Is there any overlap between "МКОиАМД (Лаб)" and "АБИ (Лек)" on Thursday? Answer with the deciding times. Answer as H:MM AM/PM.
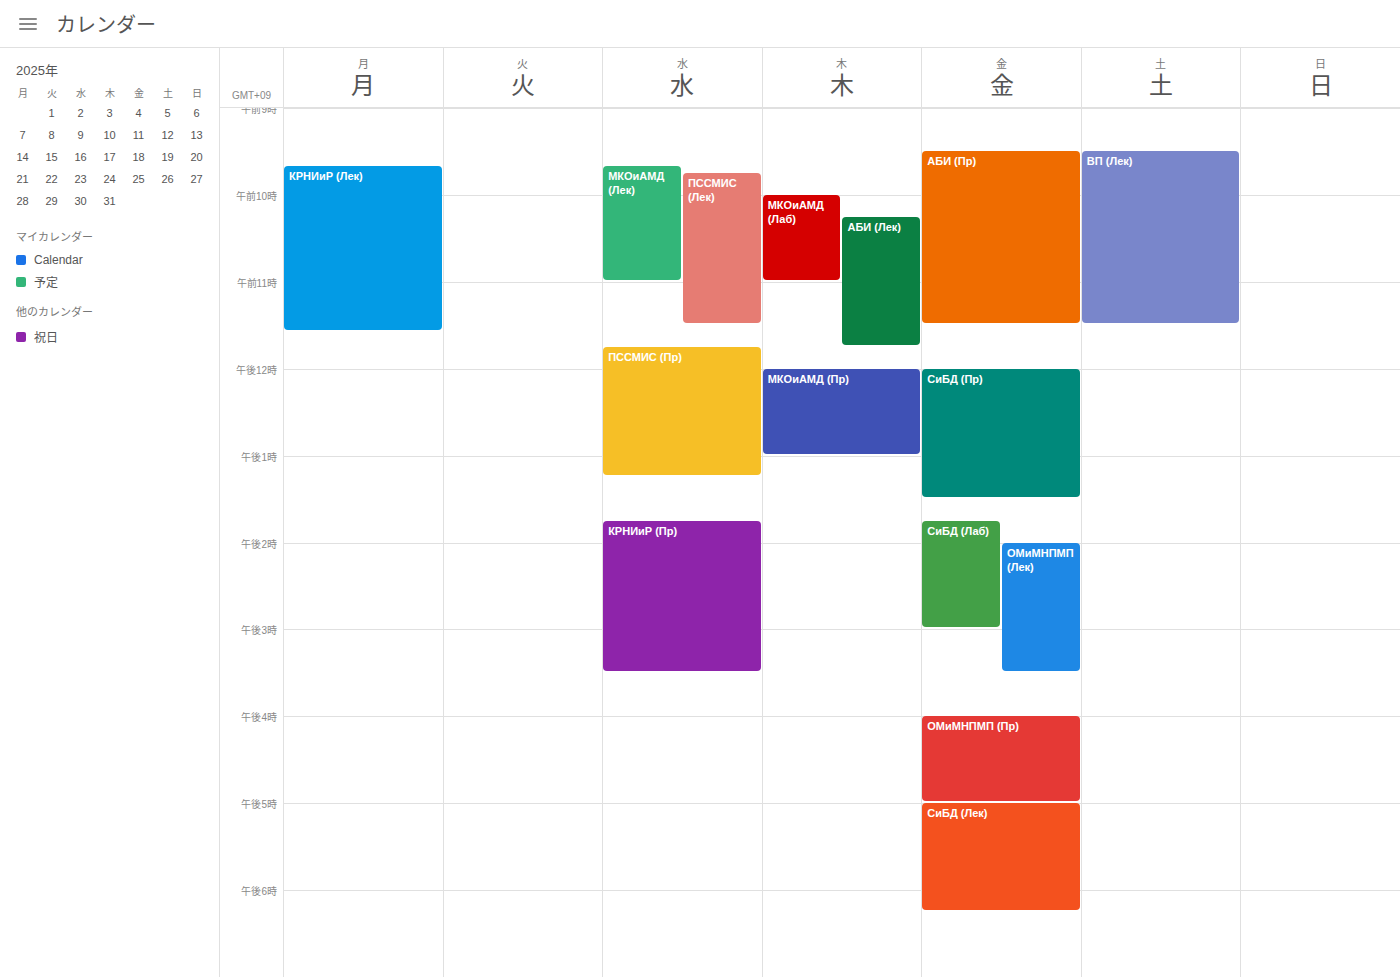
"АБИ (Лек)" starts at 10:15 AM, before "МКОиАМД (Лаб)" ends at 11:00 AM -- they overlap.